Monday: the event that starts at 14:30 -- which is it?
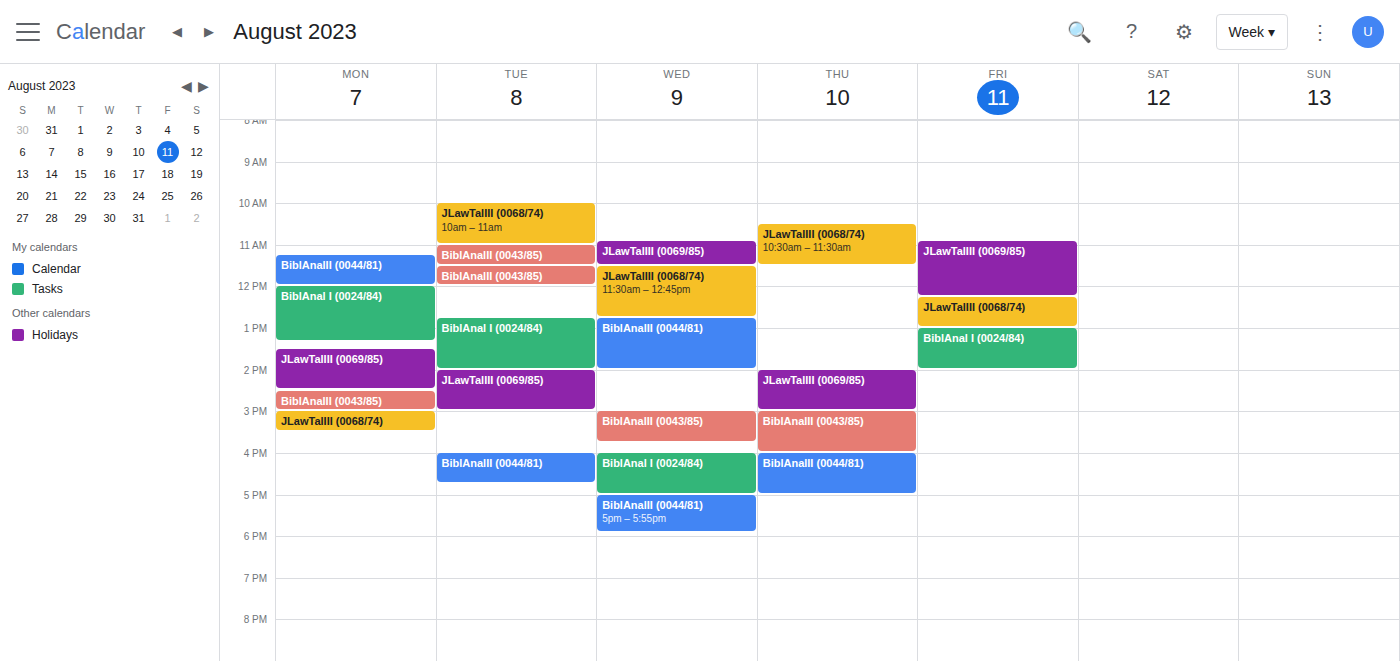
"BiblAnalII (0043/85)"